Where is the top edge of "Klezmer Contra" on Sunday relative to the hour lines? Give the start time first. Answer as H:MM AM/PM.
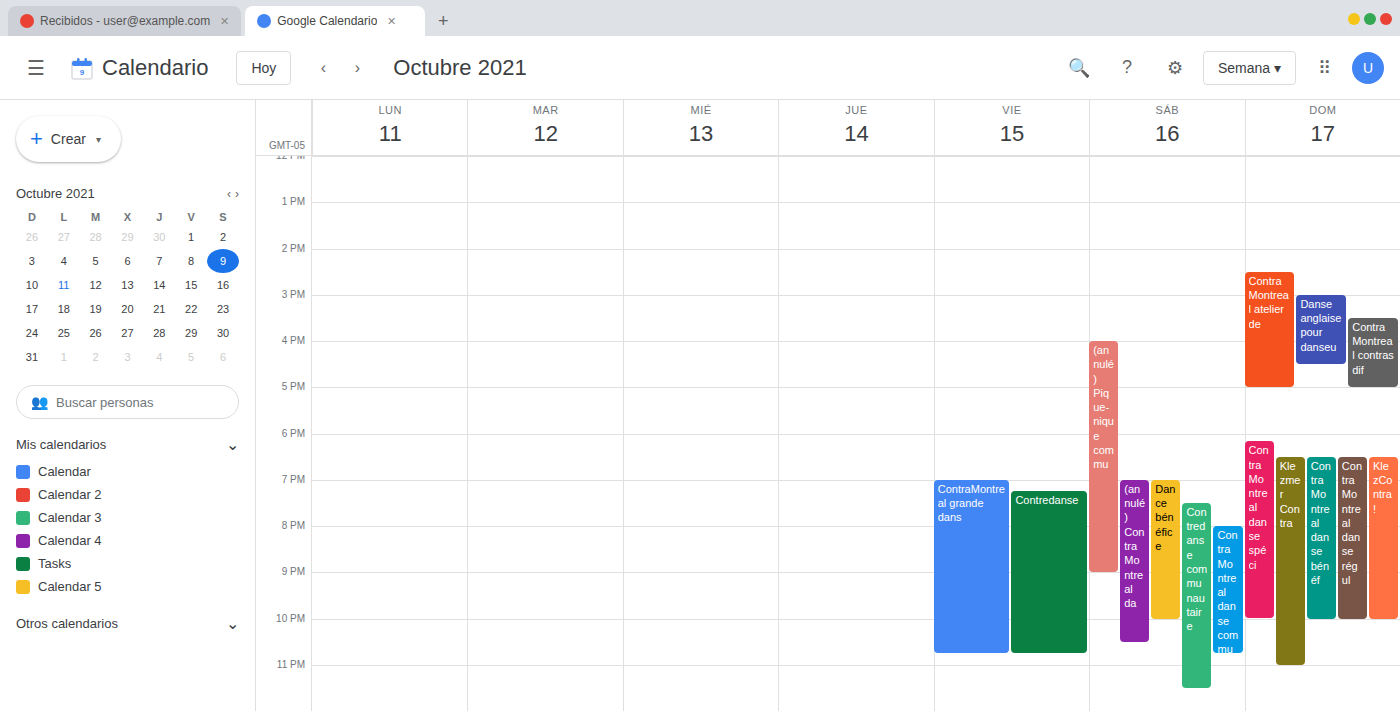
6:30 PM -- halfway between the 6 PM and 7 PM lines.